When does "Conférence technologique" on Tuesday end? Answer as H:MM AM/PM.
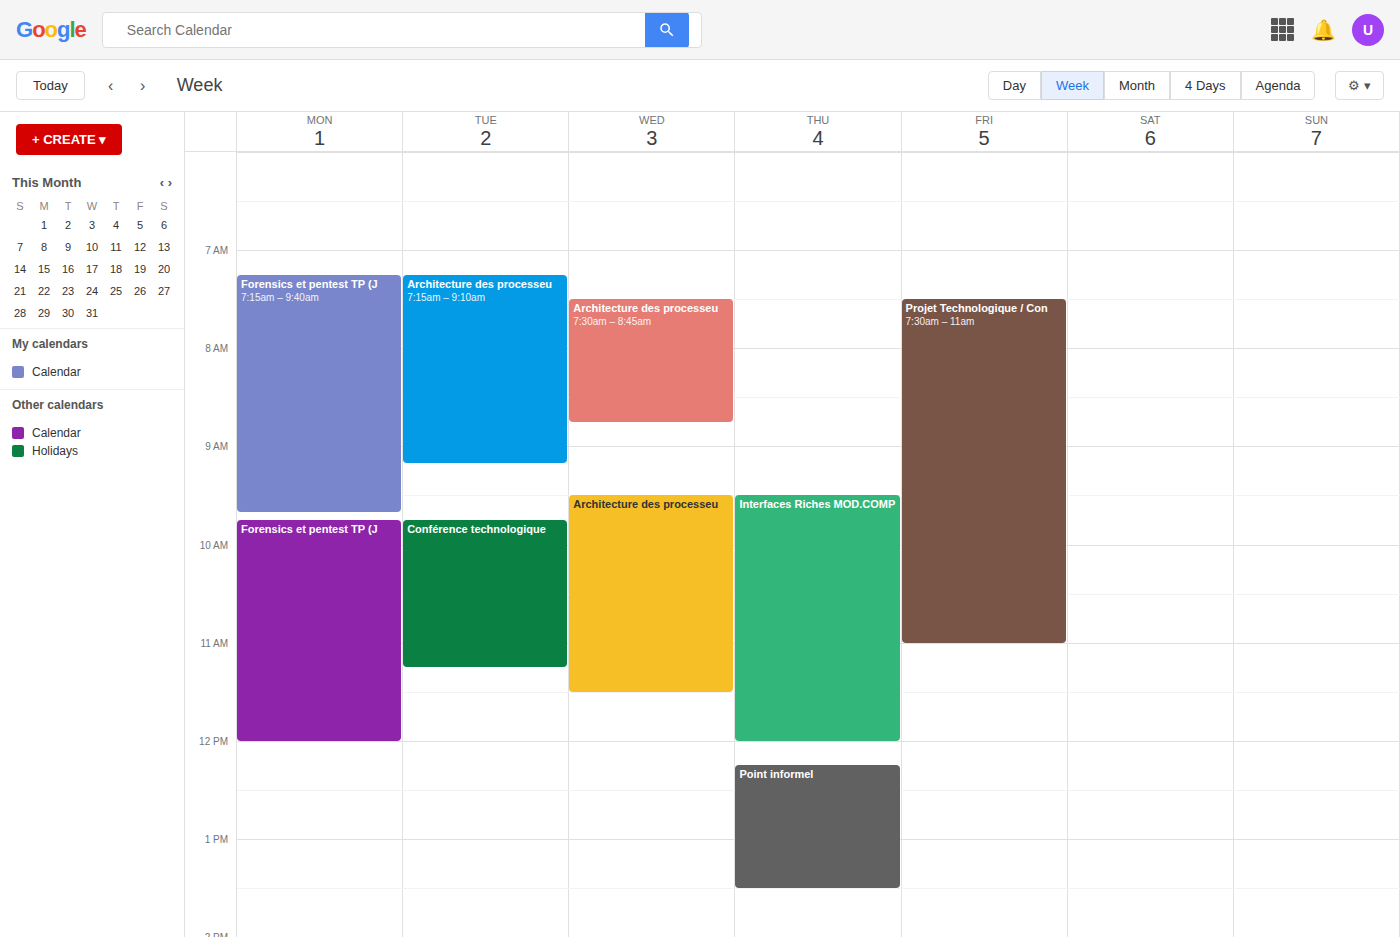
11:15 AM